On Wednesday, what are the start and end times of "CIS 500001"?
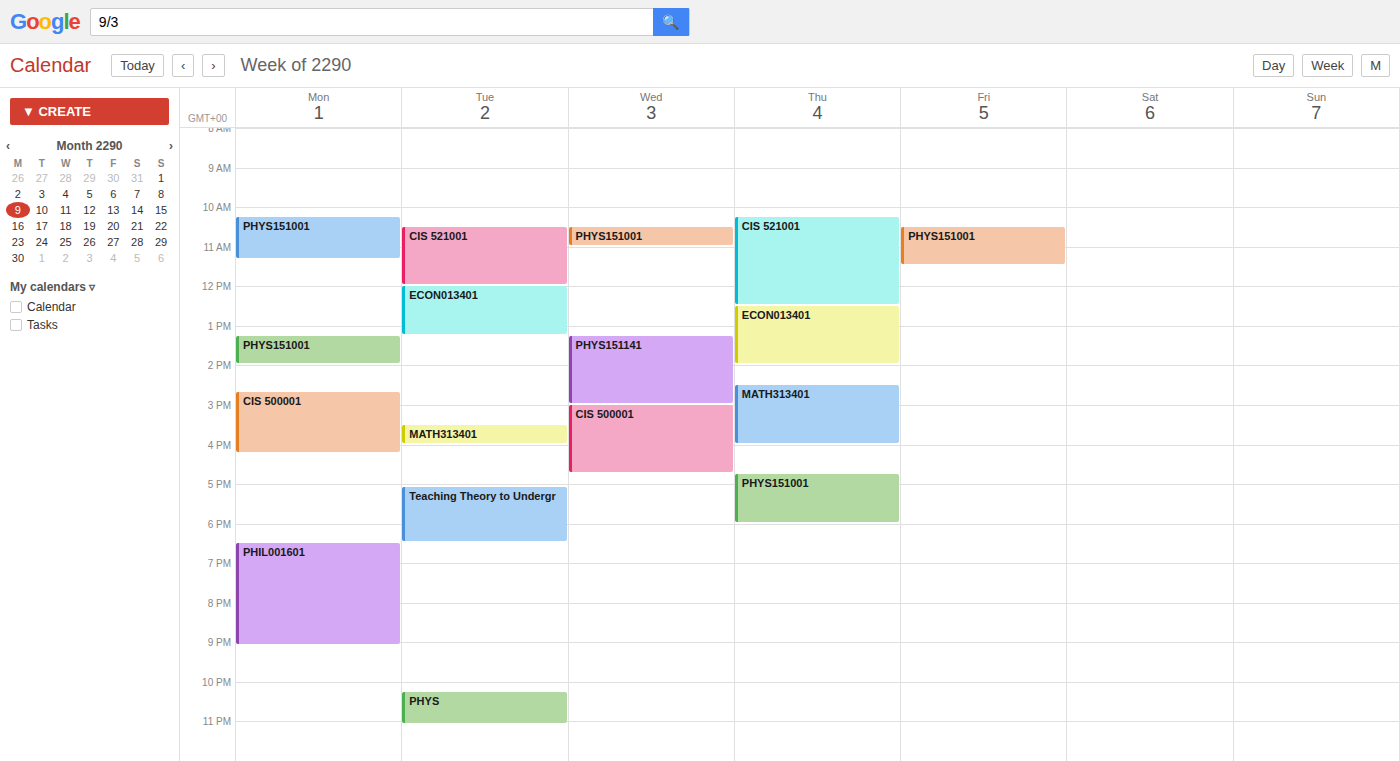
3:00 PM to 4:45 PM